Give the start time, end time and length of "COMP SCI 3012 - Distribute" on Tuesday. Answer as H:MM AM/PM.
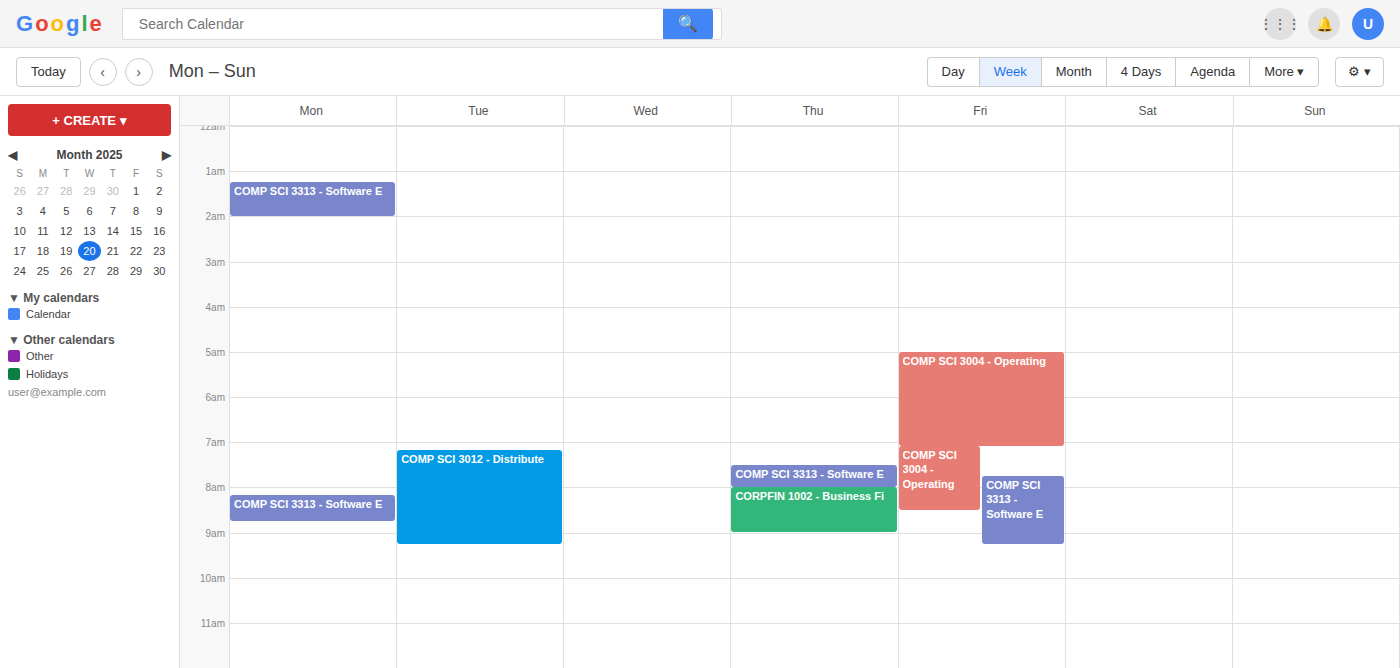
7:10 AM to 9:15 AM, 2 hours 5 minutes